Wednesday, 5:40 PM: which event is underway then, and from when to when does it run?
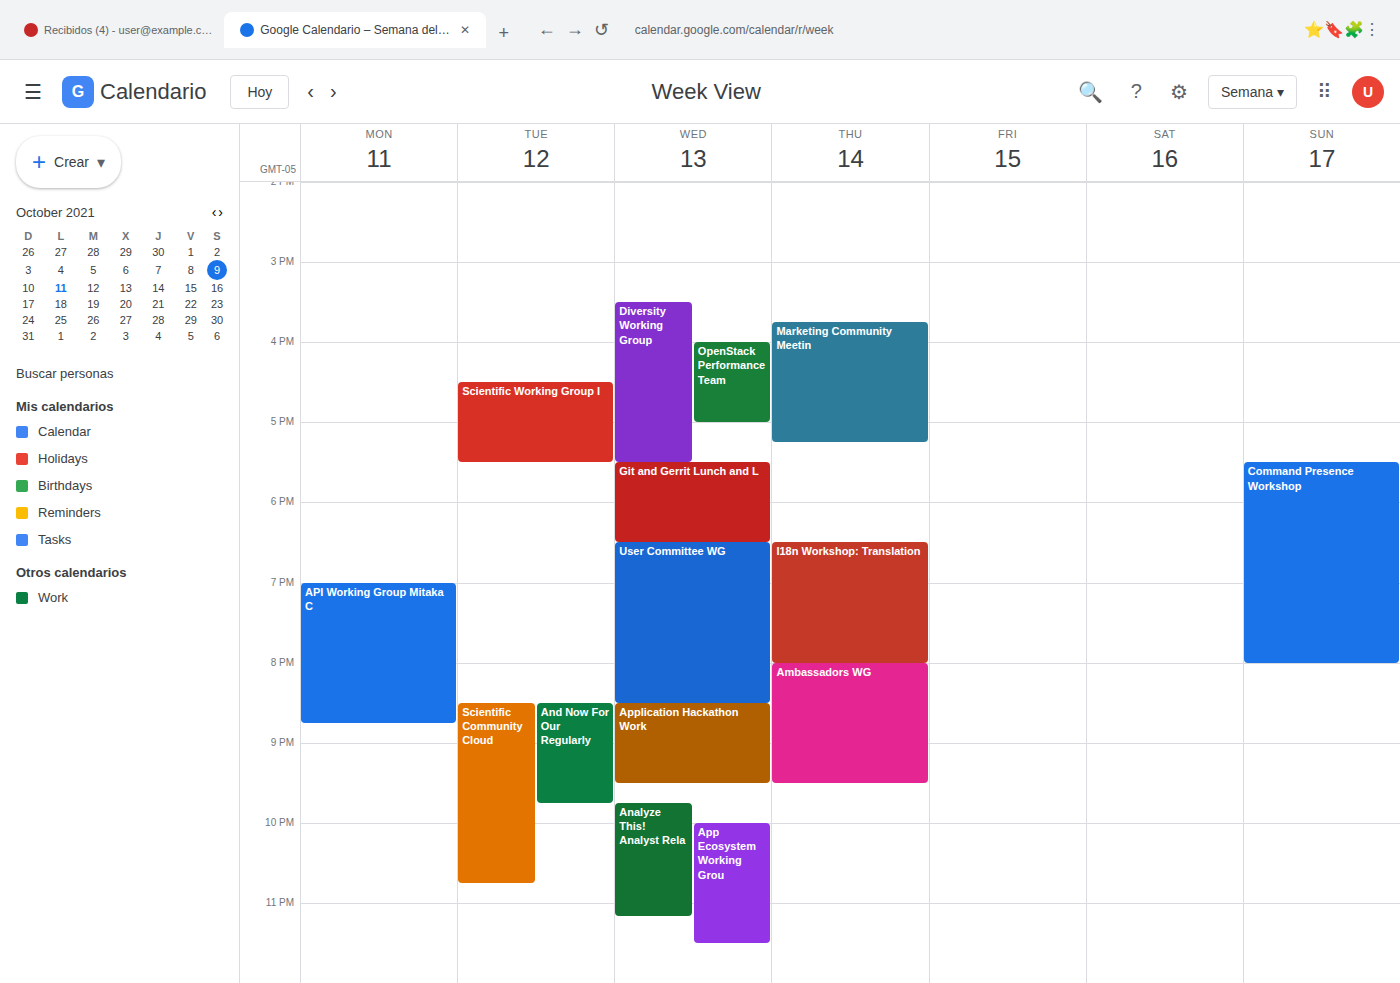
"Git and Gerrit Lunch and L", 5:30 PM to 6:30 PM